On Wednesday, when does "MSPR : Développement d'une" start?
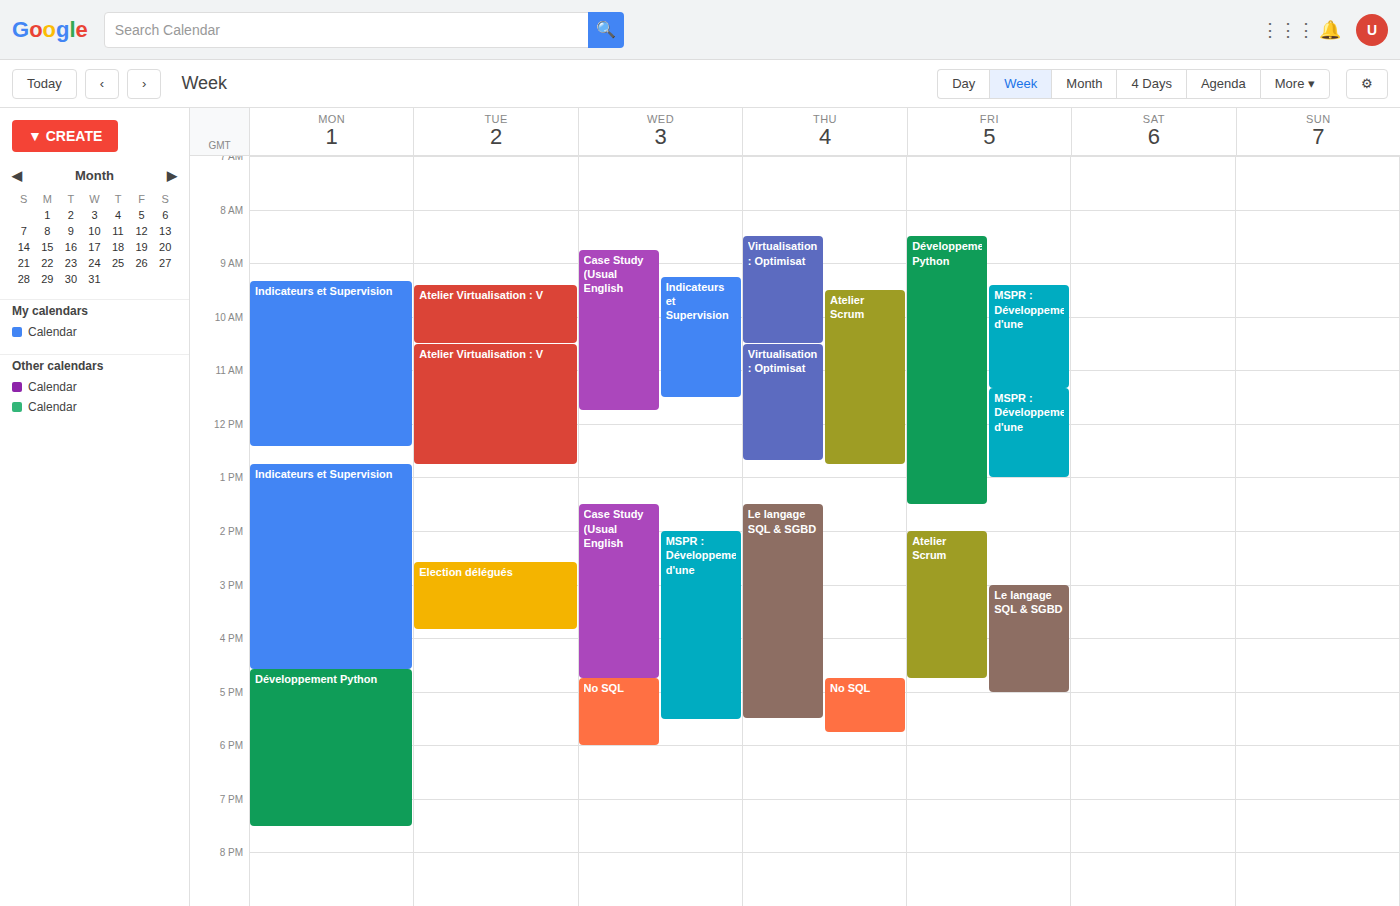
2:00 PM